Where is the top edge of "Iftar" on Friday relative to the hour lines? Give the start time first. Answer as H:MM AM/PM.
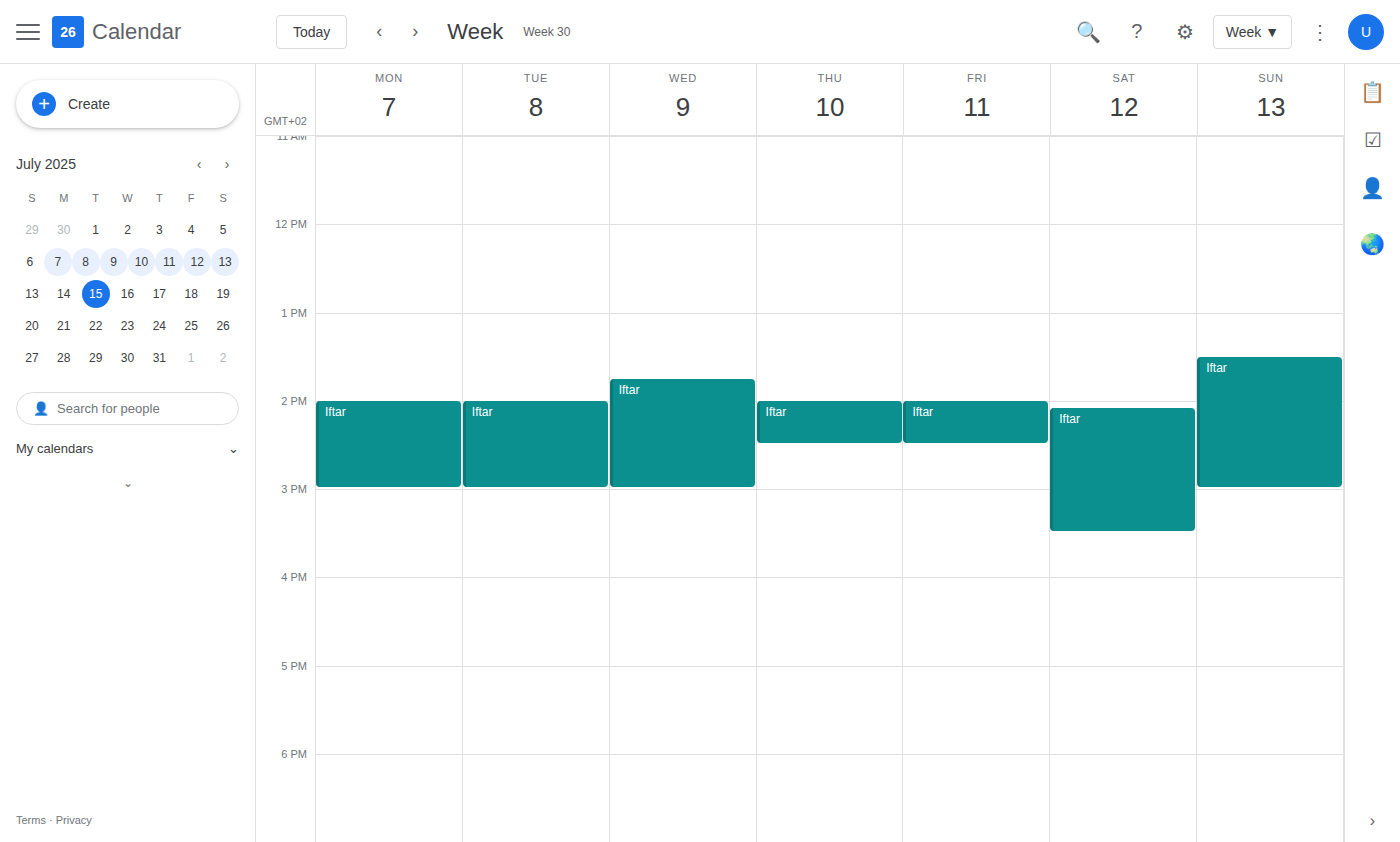
2:00 PM -- exactly on the 2 PM line.